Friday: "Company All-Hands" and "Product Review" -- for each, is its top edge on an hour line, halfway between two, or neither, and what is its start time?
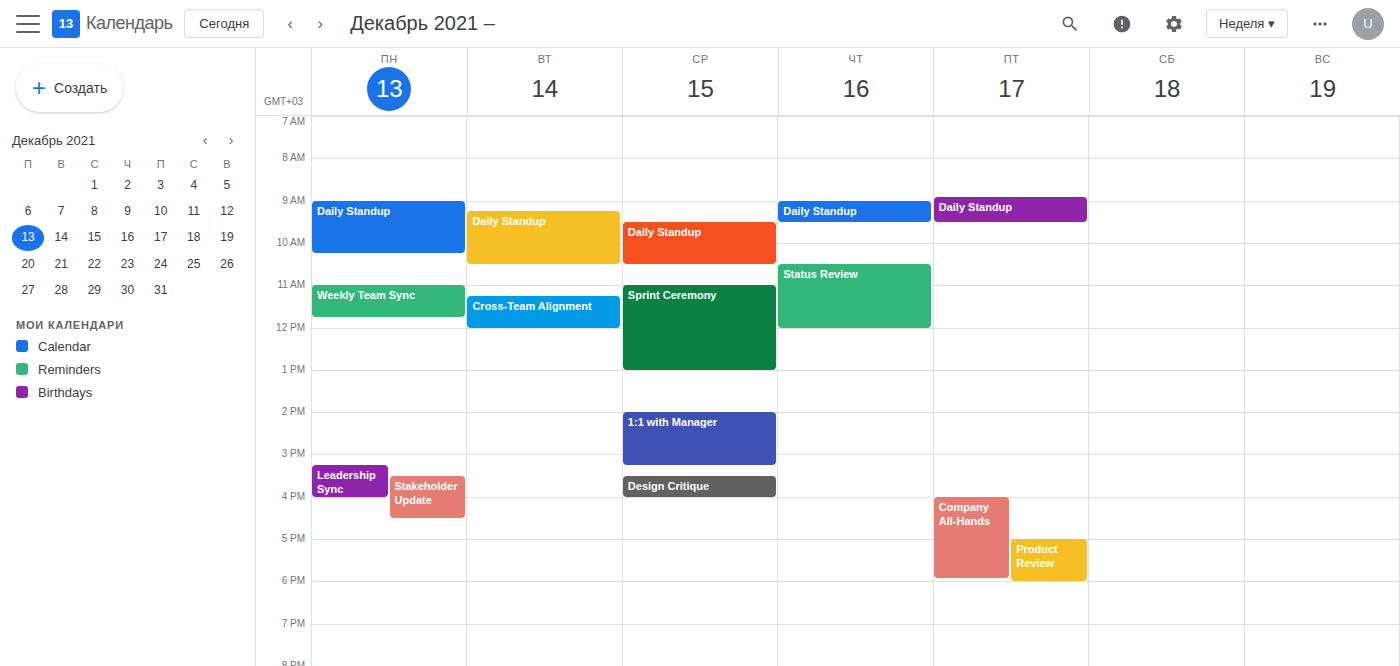
"Company All-Hands": 4:00 PM, exactly on the 4 PM line. "Product Review": 5:00 PM, exactly on the 5 PM line.